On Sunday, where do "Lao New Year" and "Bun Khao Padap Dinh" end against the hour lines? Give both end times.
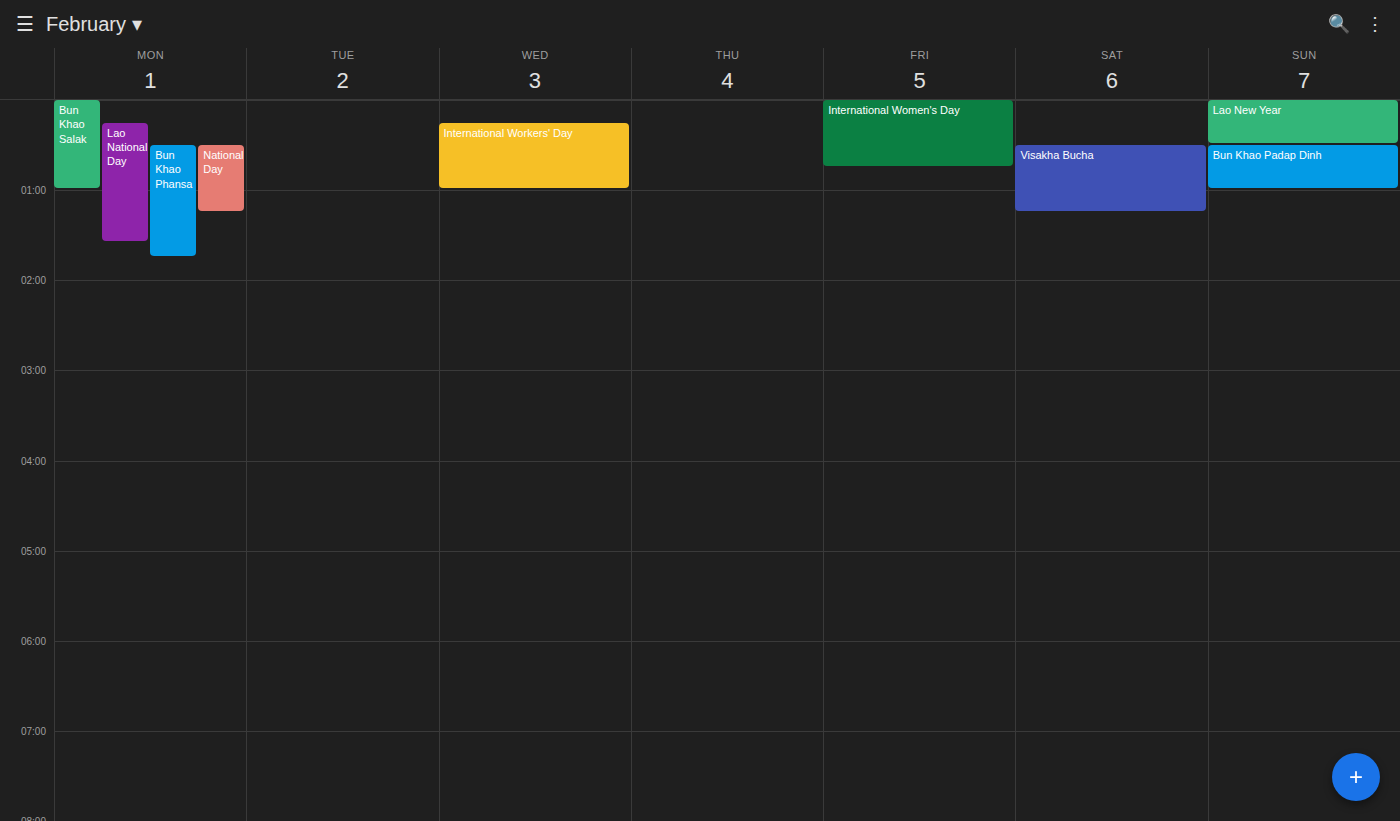
"Lao New Year": 12:30 AM, halfway between the 12 AM and 1 AM lines. "Bun Khao Padap Dinh": 1:00 AM, exactly on the 1 AM line.